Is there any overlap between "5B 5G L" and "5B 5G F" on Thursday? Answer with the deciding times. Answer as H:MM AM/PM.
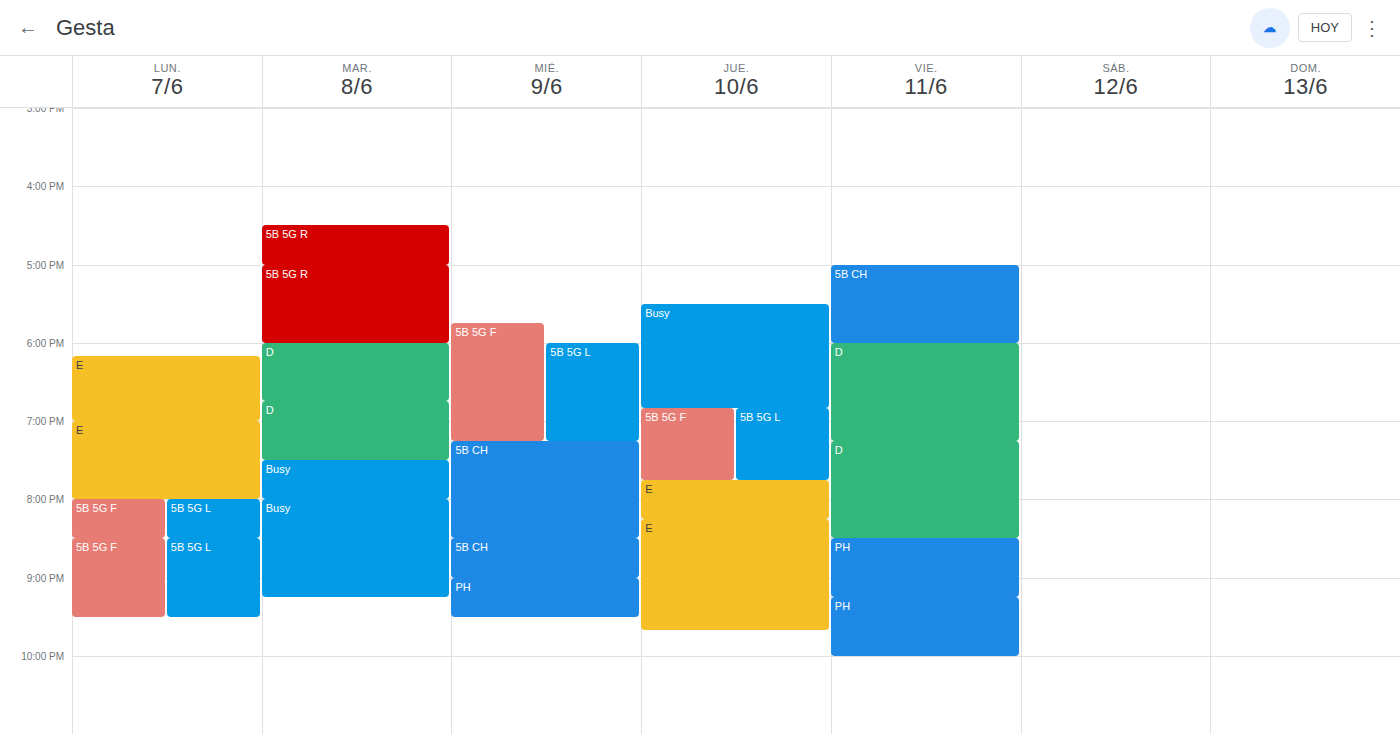
"5B 5G F" runs 6:50 PM to 7:45 PM, inside "5B 5G L" -- they overlap.